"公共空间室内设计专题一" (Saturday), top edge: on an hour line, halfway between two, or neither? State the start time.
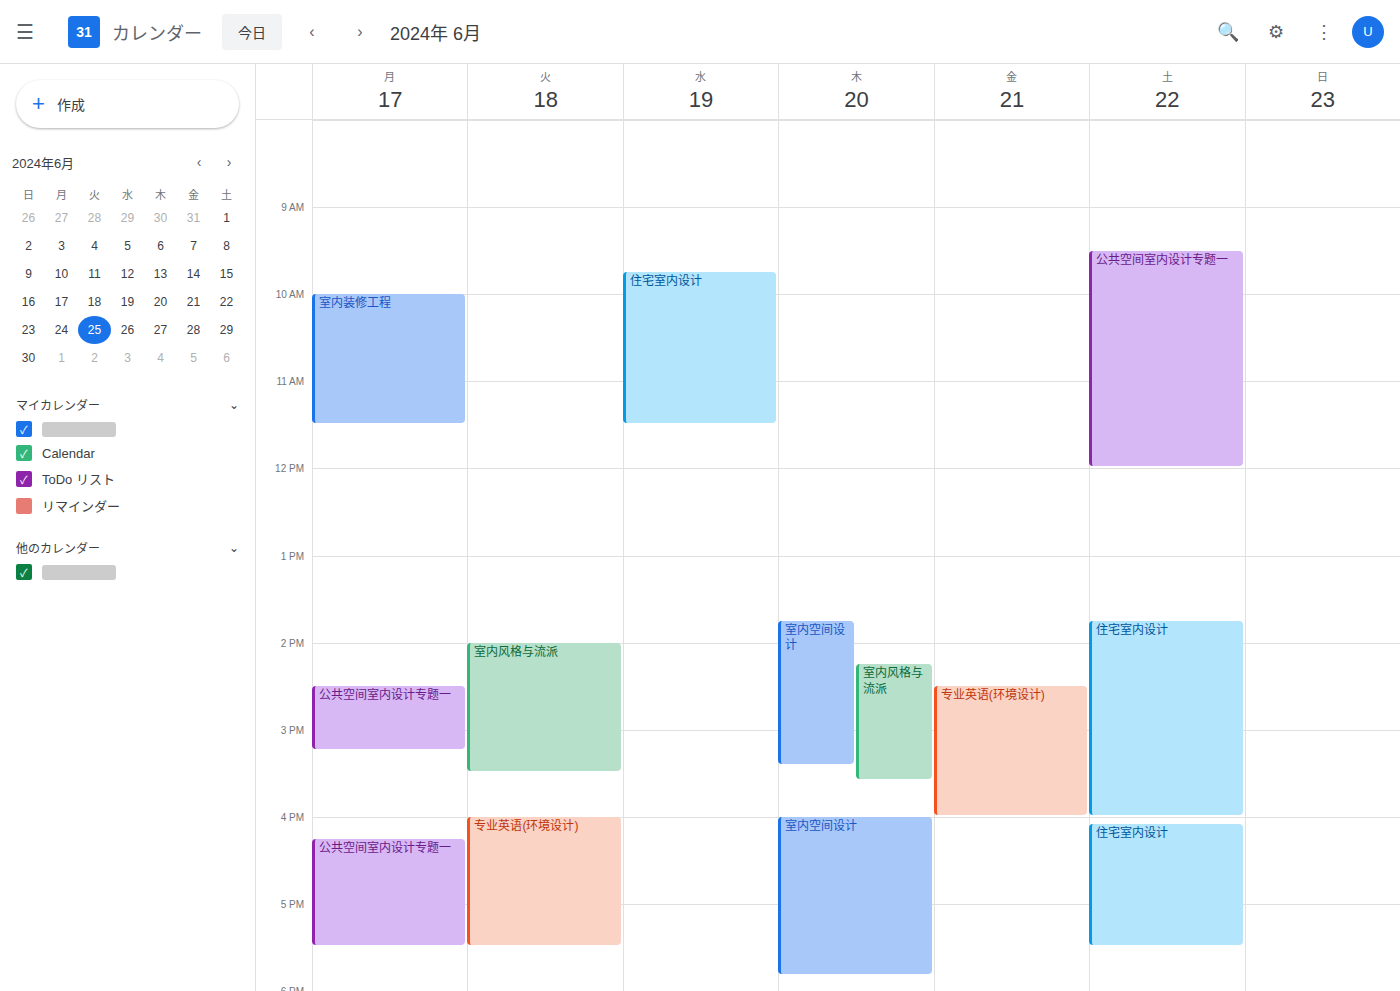
9:30 AM -- halfway between the 9 AM and 10 AM lines.